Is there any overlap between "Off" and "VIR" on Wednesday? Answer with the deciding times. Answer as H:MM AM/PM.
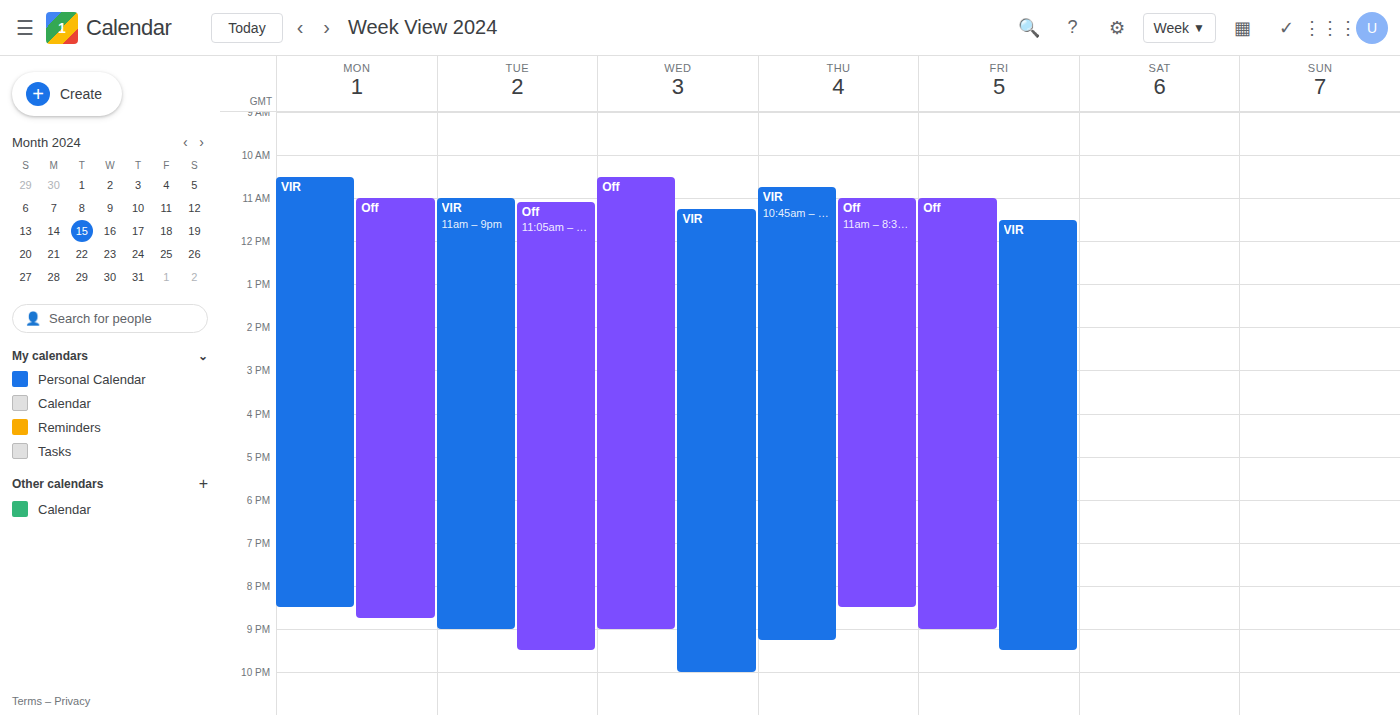
"VIR" starts at 11:15 AM, before "Off" ends at 9:00 PM -- they overlap.